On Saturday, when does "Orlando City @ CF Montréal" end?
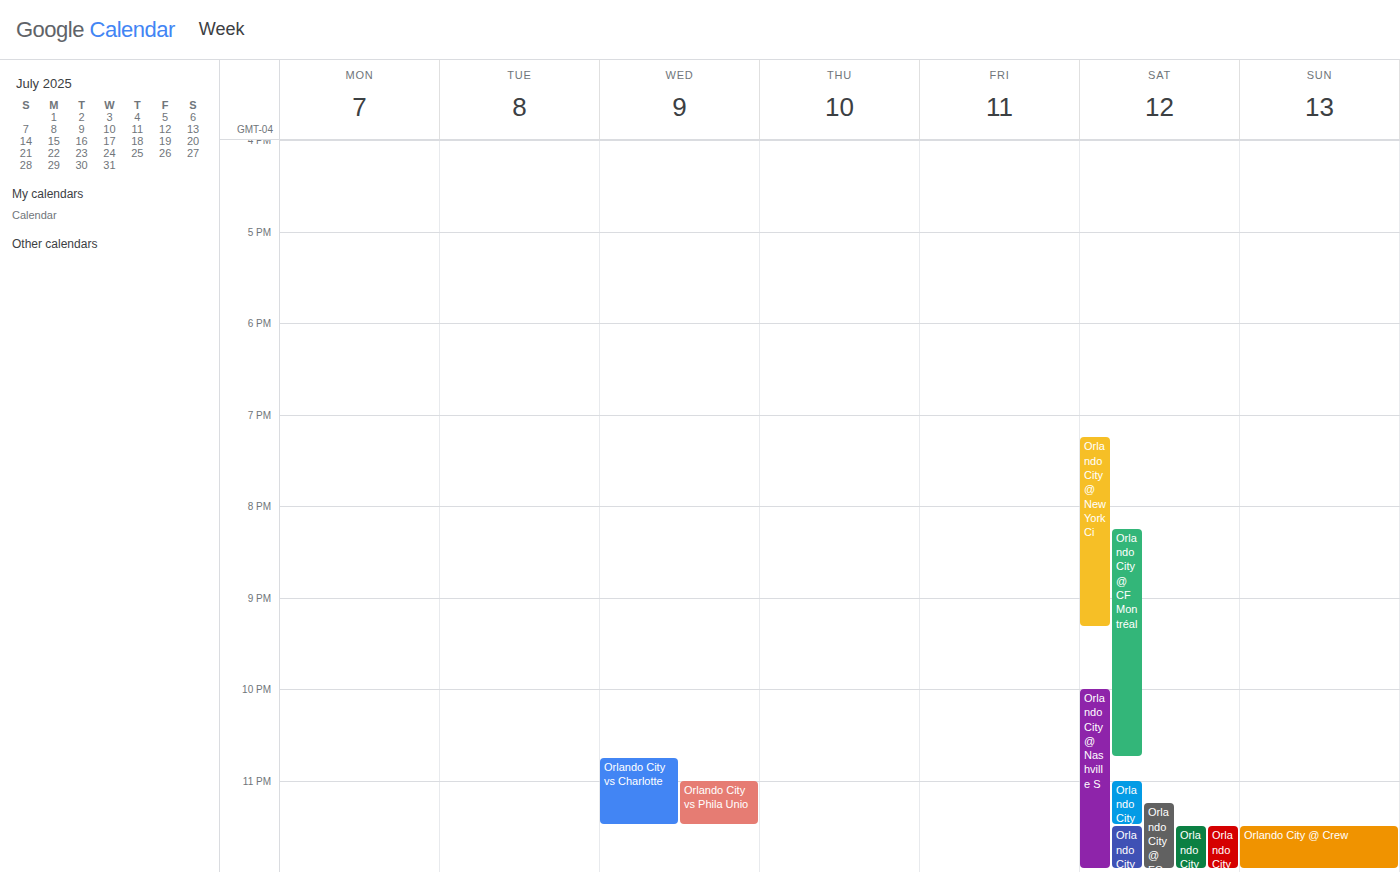
10:45 PM